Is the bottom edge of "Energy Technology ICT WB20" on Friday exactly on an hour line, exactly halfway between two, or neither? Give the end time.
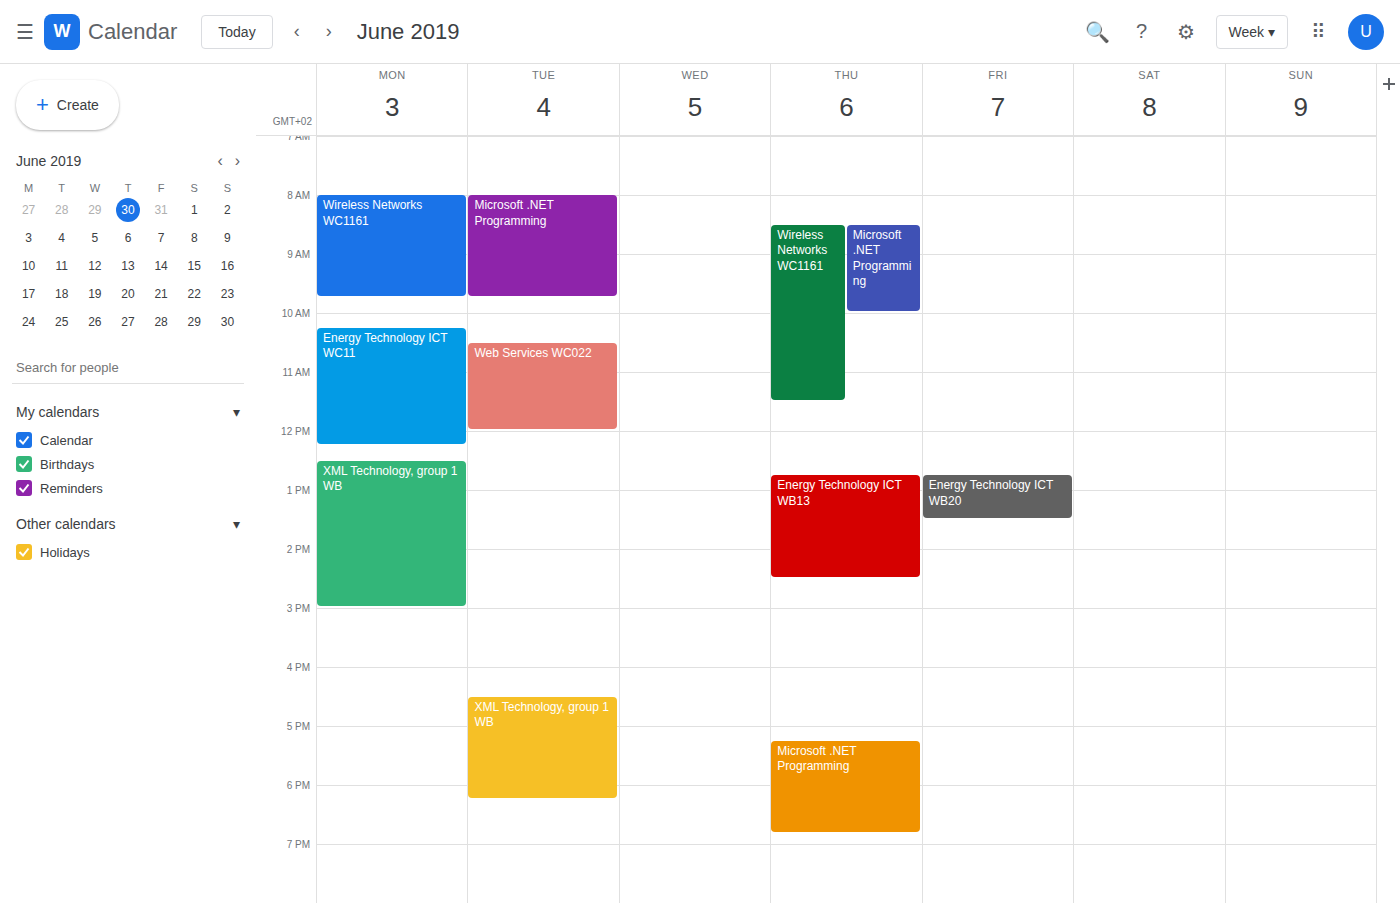
1:30 PM -- halfway between the 1 PM and 2 PM lines.